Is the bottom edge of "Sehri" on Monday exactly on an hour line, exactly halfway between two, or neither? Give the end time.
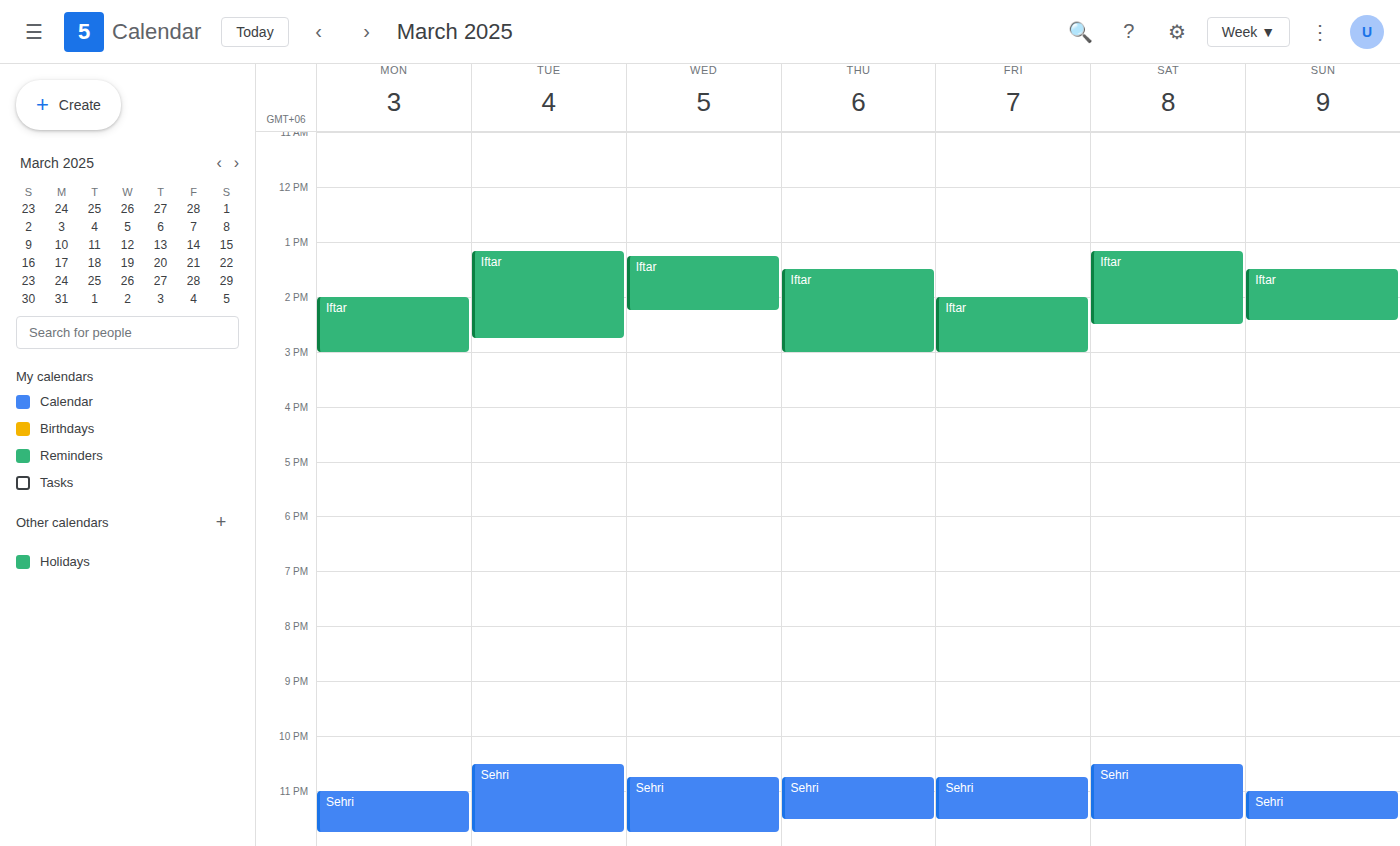
11:45 PM -- neither: three quarters of the way from the 11 PM line to the 12 AM line.